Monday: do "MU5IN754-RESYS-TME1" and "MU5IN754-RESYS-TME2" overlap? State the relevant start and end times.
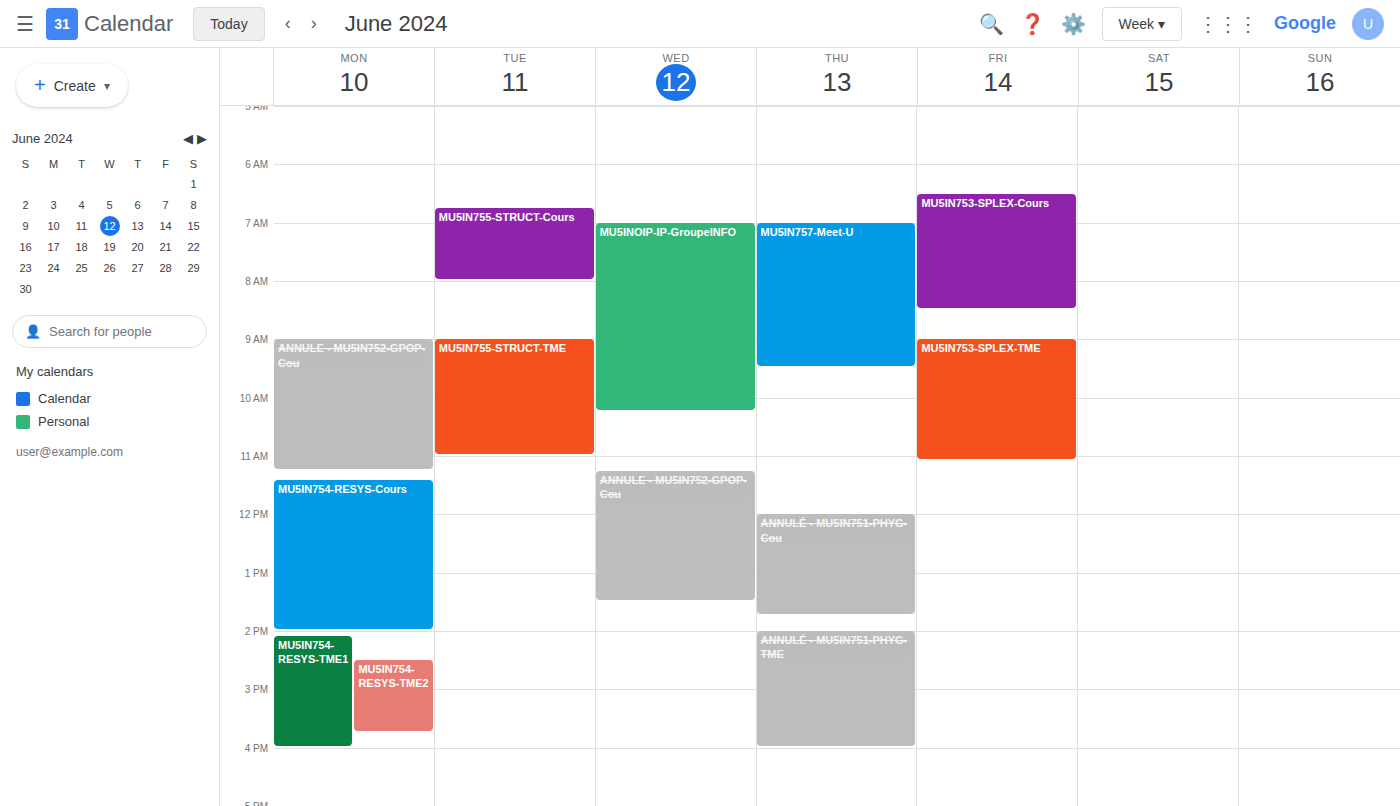
"MU5IN754-RESYS-TME2" runs 2:30 PM to 3:45 PM, inside "MU5IN754-RESYS-TME1" -- they overlap.